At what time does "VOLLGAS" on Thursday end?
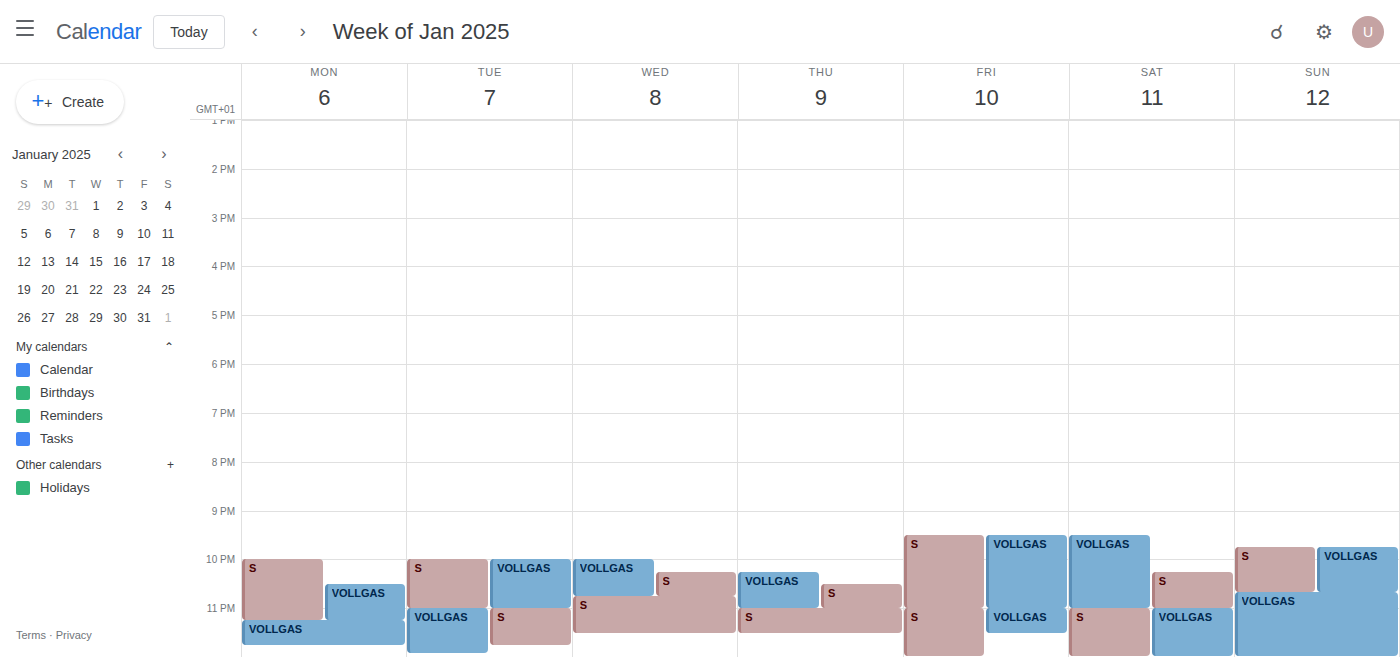
11:00 PM